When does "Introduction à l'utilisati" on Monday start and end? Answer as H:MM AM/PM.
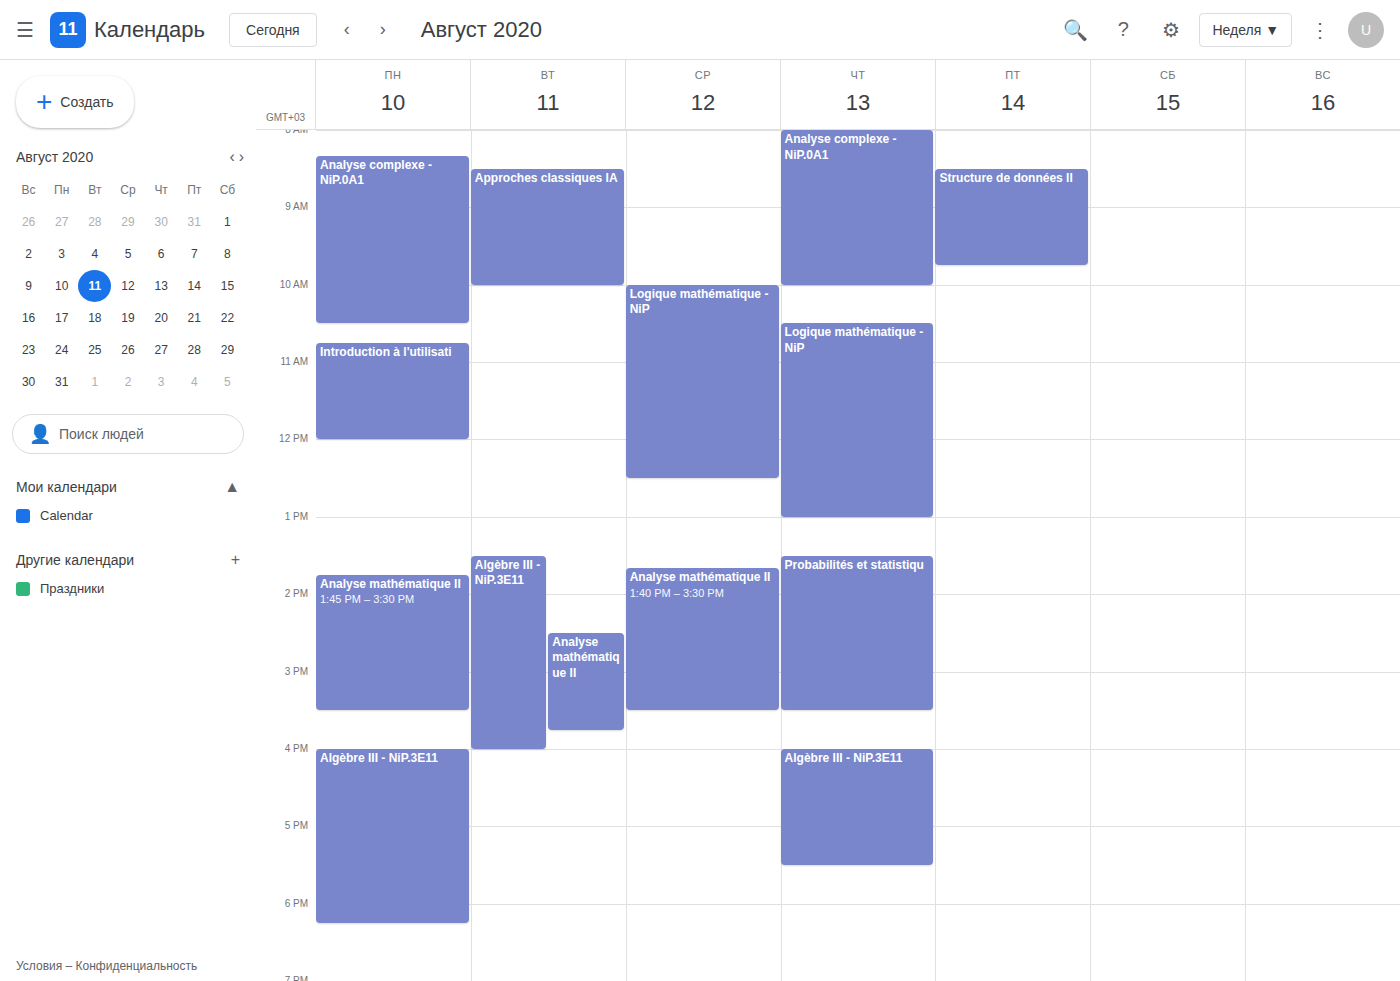
10:45 AM to 12:00 PM